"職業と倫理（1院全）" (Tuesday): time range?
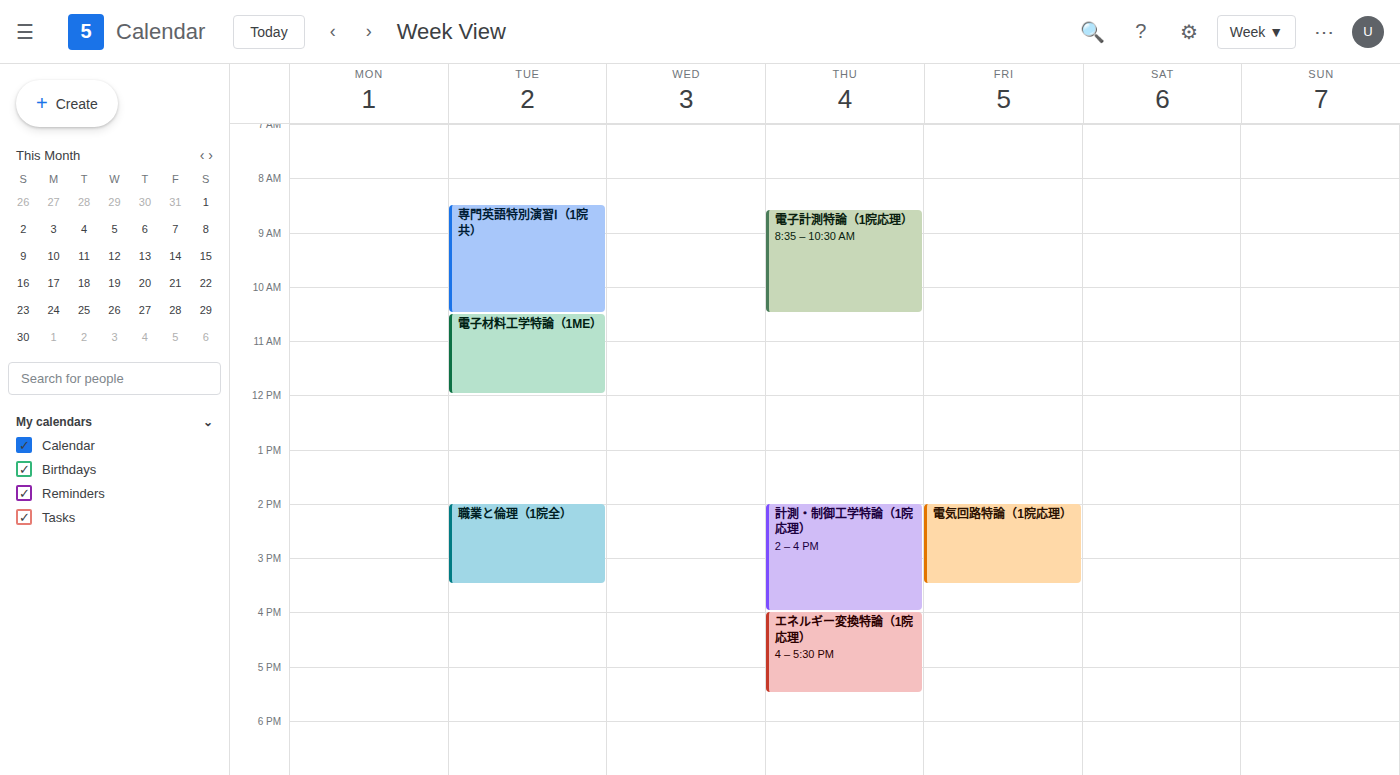
2:00 PM to 3:30 PM